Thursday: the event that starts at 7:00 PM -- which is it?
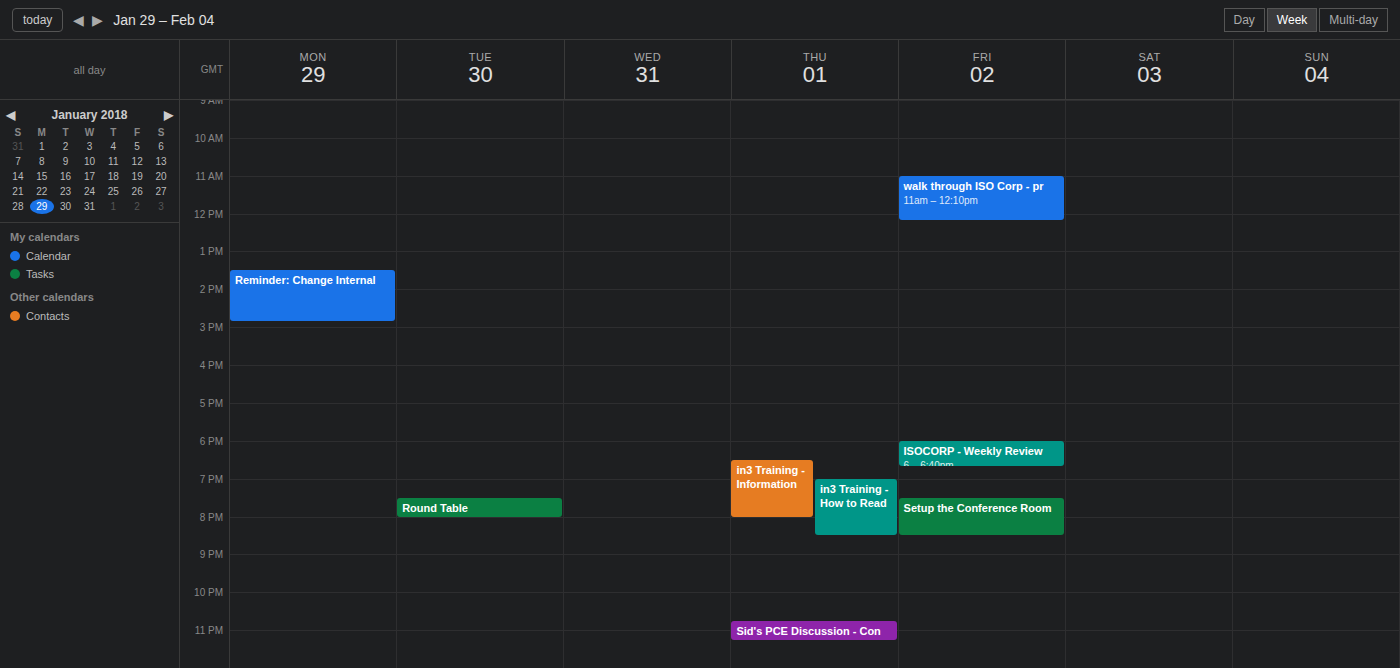
"in3 Training - How to Read"